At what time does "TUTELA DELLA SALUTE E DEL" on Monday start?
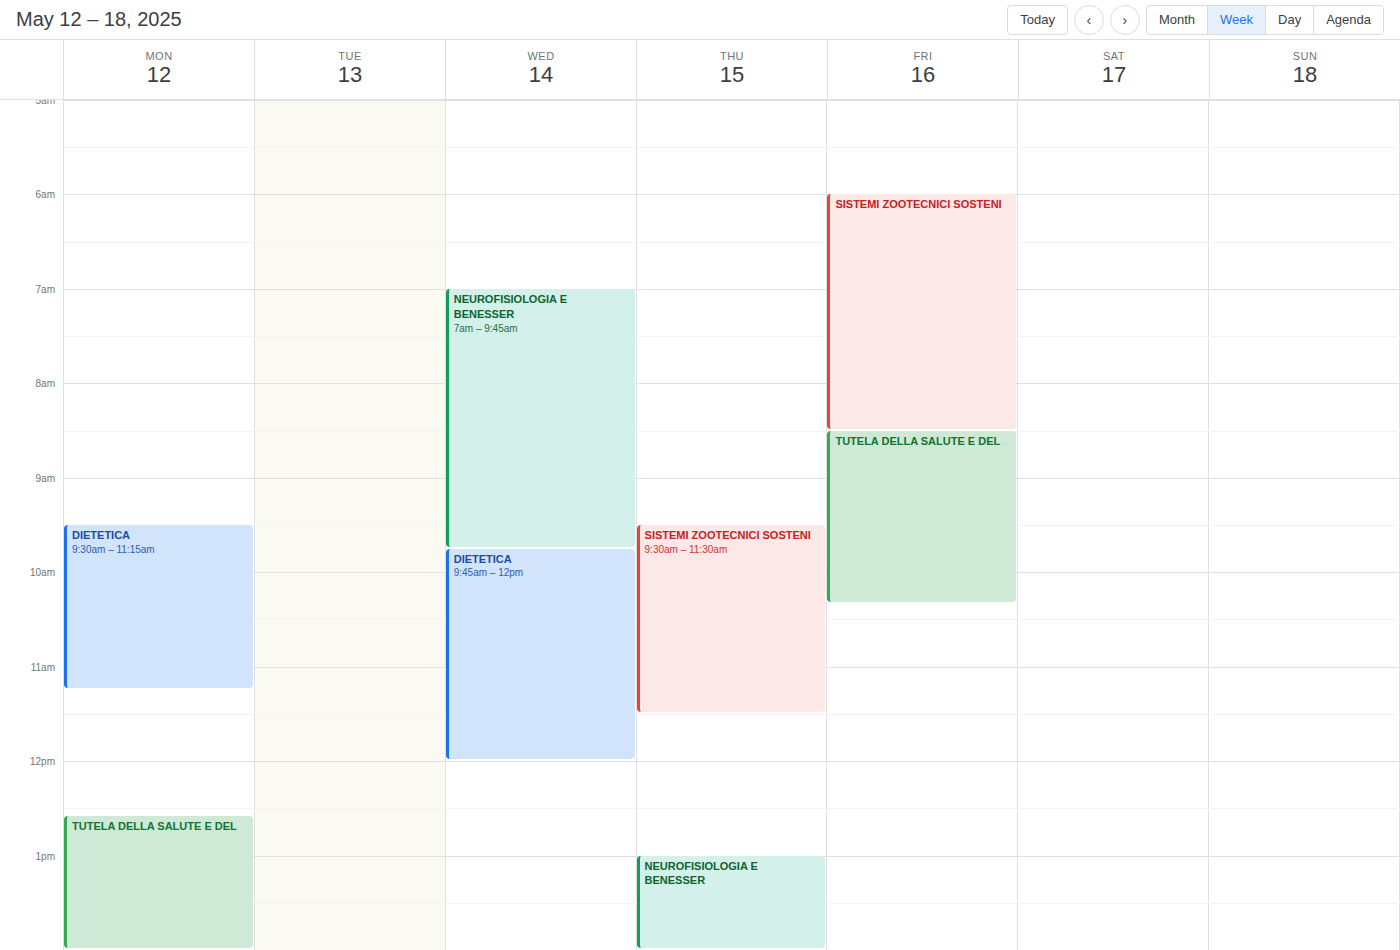
12:35 PM